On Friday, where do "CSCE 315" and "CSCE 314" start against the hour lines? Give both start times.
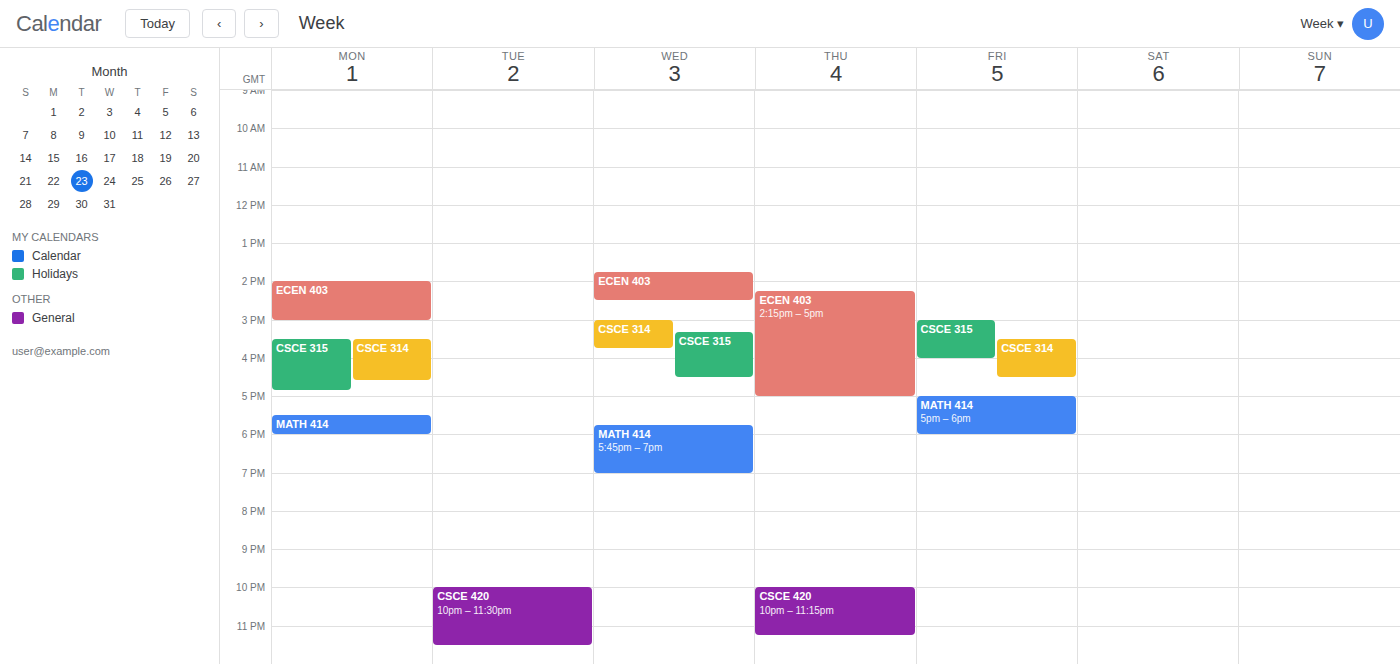
"CSCE 315": 3:00 PM, exactly on the 3 PM line. "CSCE 314": 3:30 PM, halfway between the 3 PM and 4 PM lines.